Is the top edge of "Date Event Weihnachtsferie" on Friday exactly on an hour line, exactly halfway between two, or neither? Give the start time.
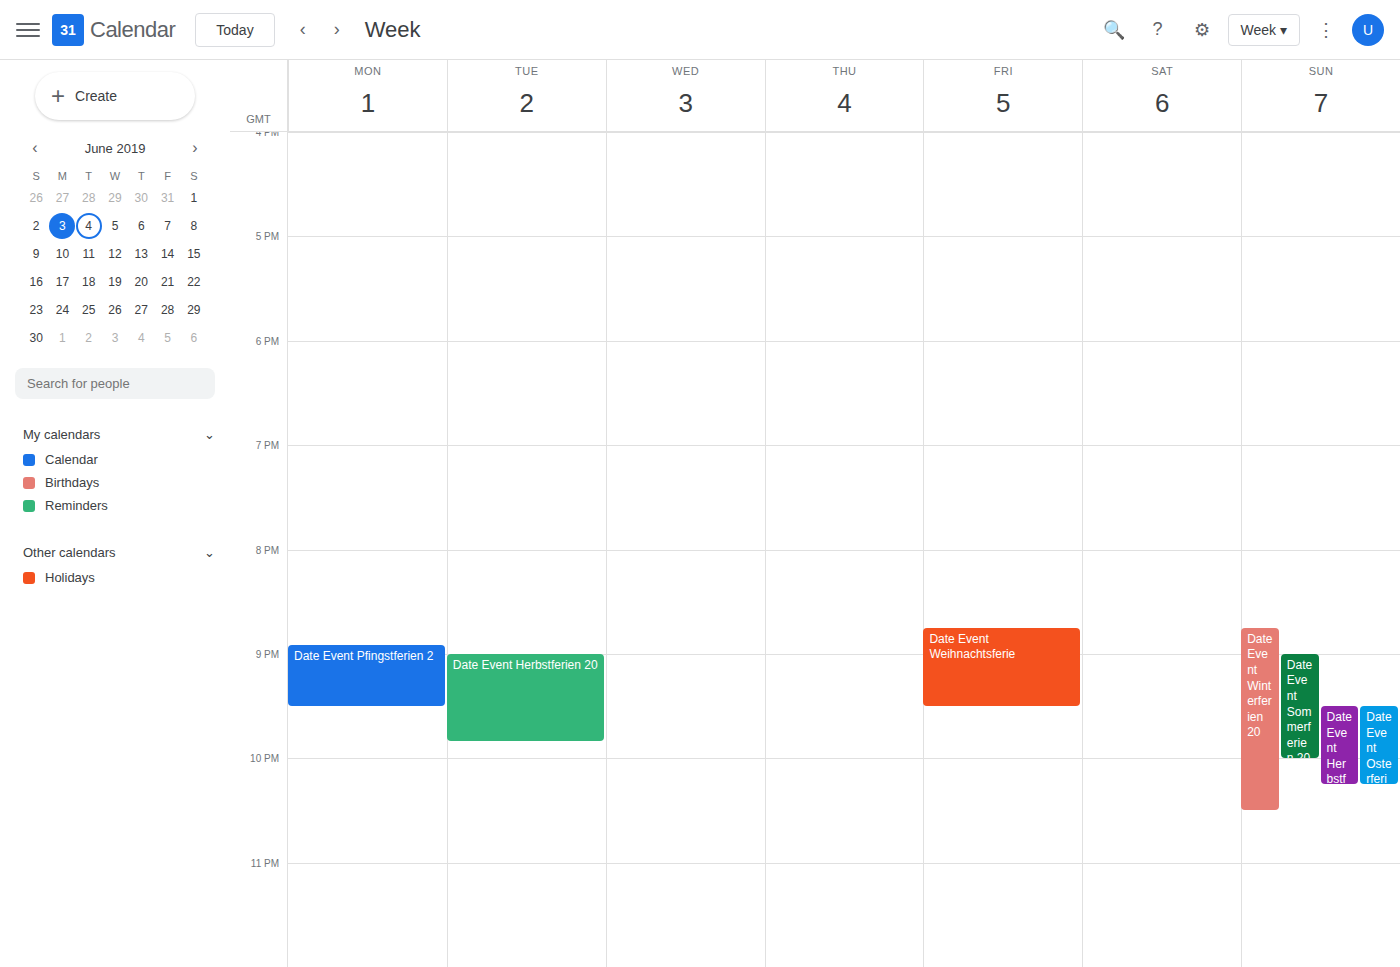
8:45 PM -- neither: three quarters of the way from the 8 PM line to the 9 PM line.